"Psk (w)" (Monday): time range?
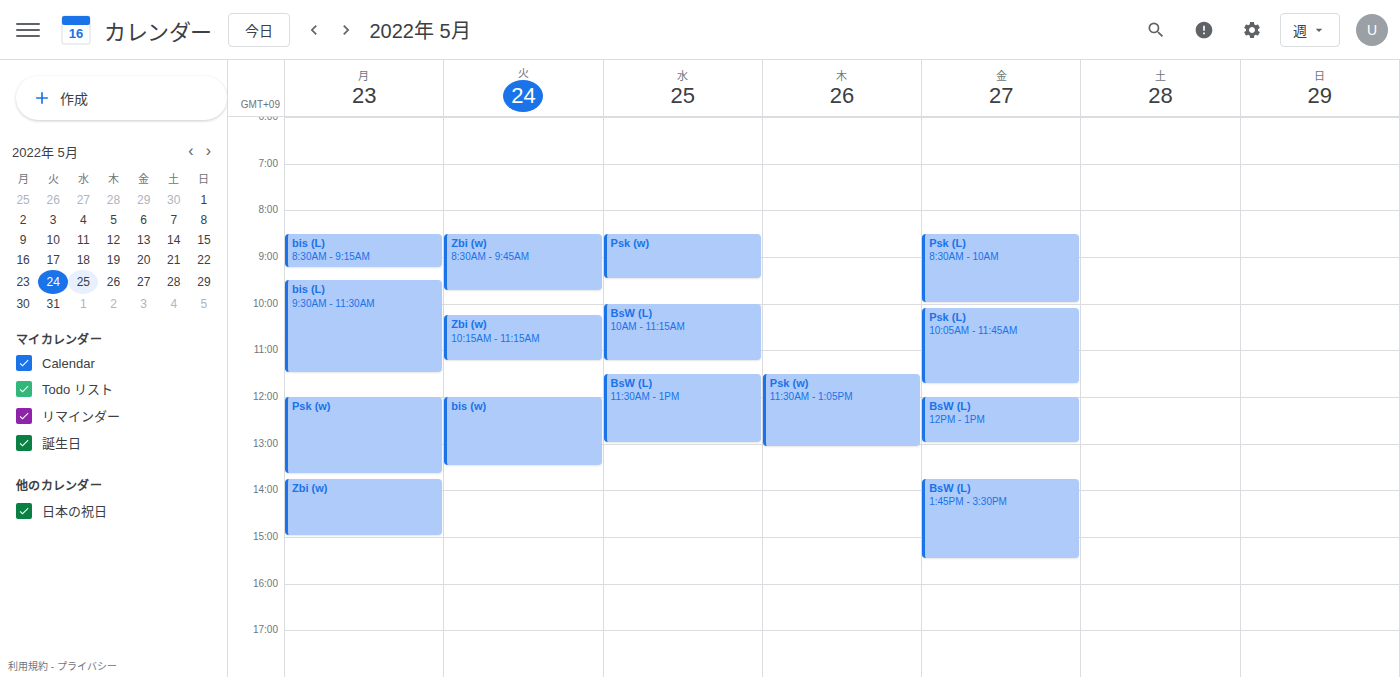
12:00 PM to 1:40 PM